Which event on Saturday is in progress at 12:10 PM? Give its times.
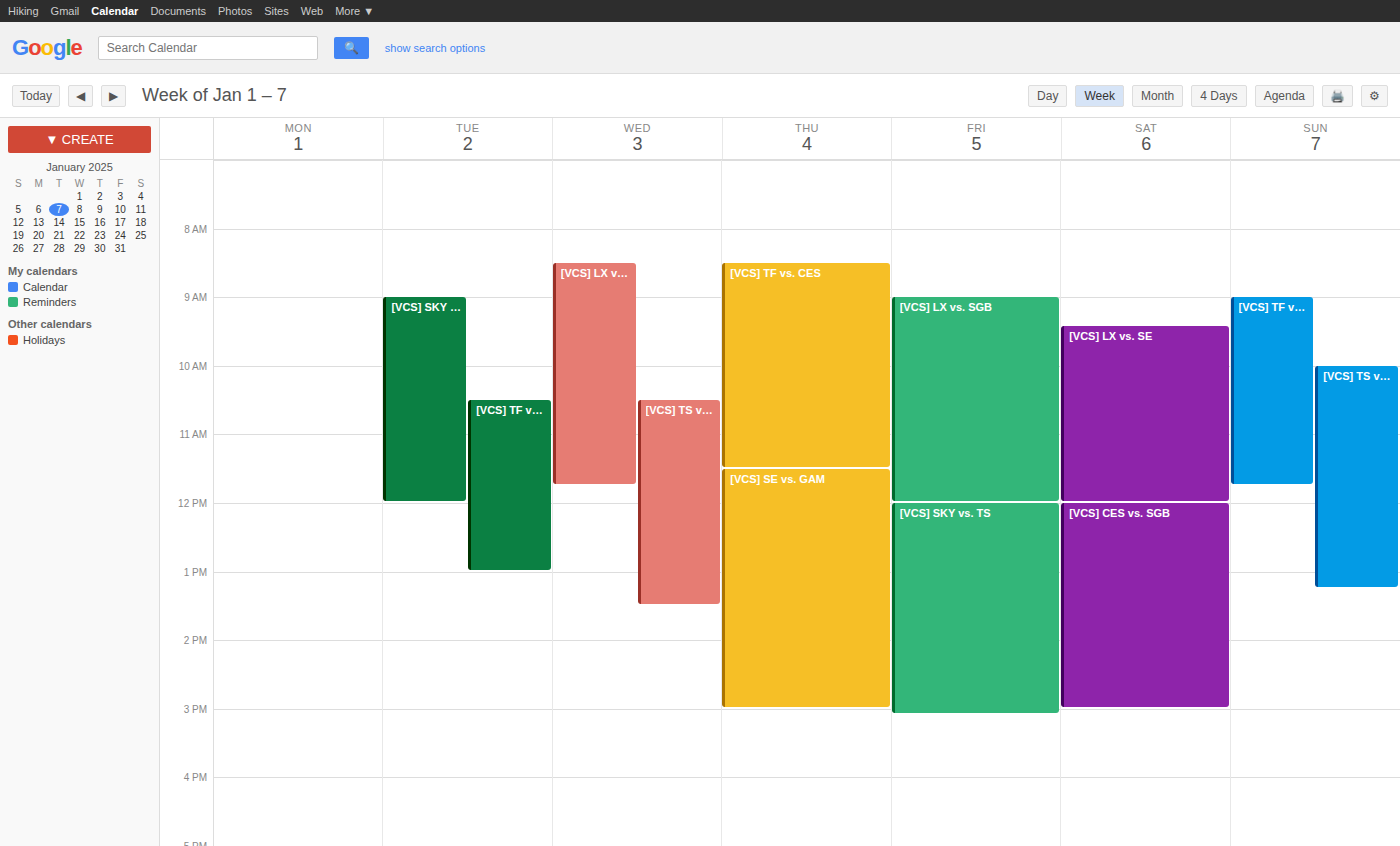
"[VCS] CES vs. SGB", 12:00 PM to 3:00 PM